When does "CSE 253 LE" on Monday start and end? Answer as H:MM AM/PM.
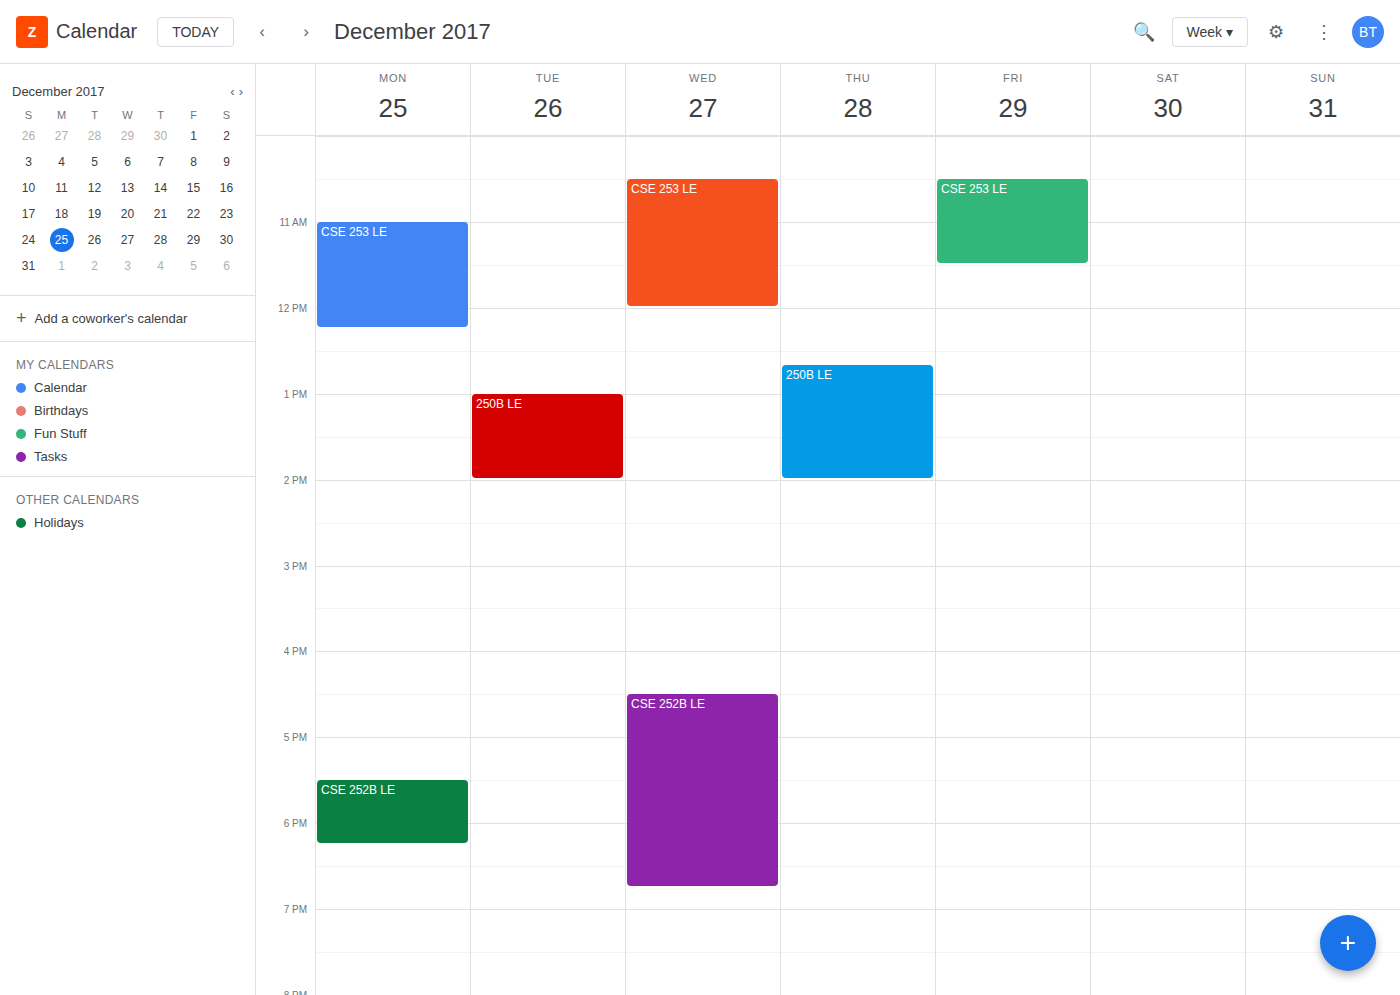
11:00 AM to 12:15 PM